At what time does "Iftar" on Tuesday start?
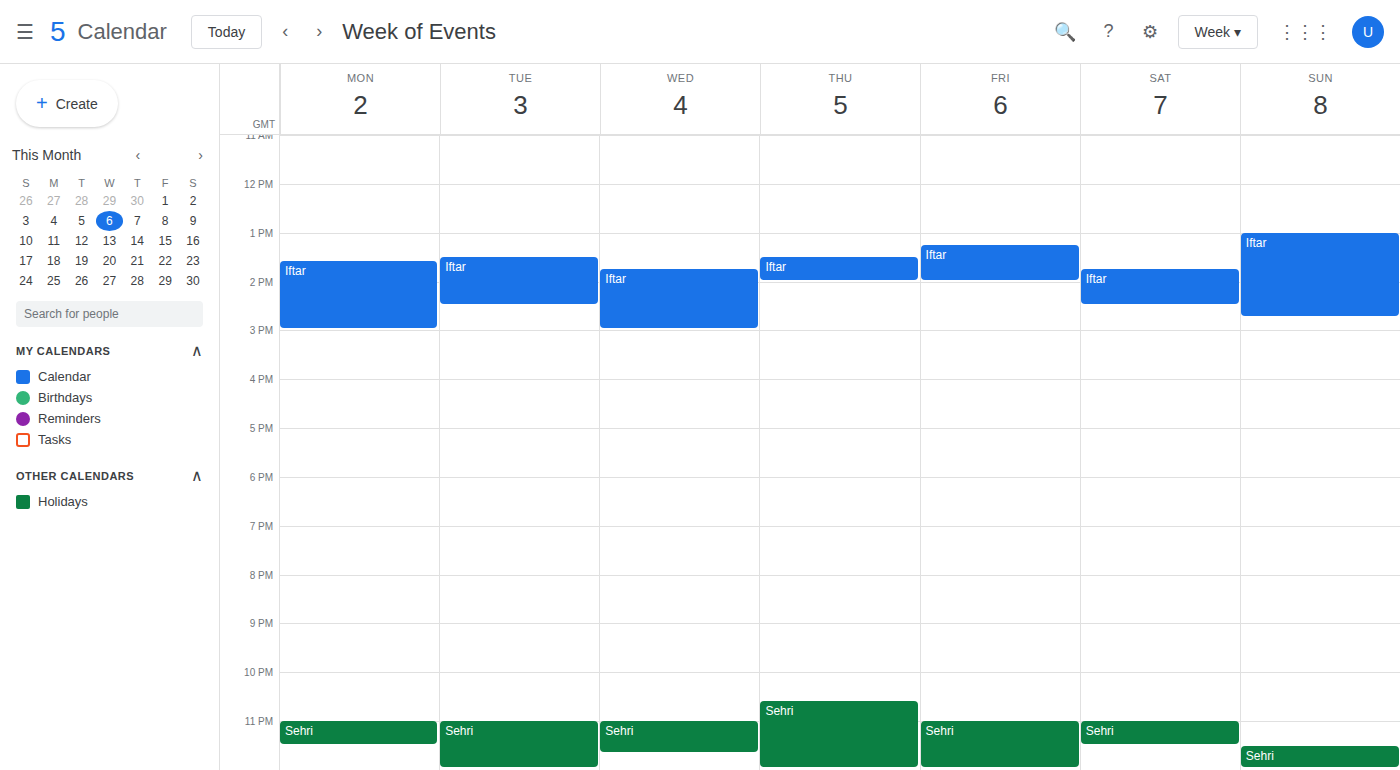
1:30 PM